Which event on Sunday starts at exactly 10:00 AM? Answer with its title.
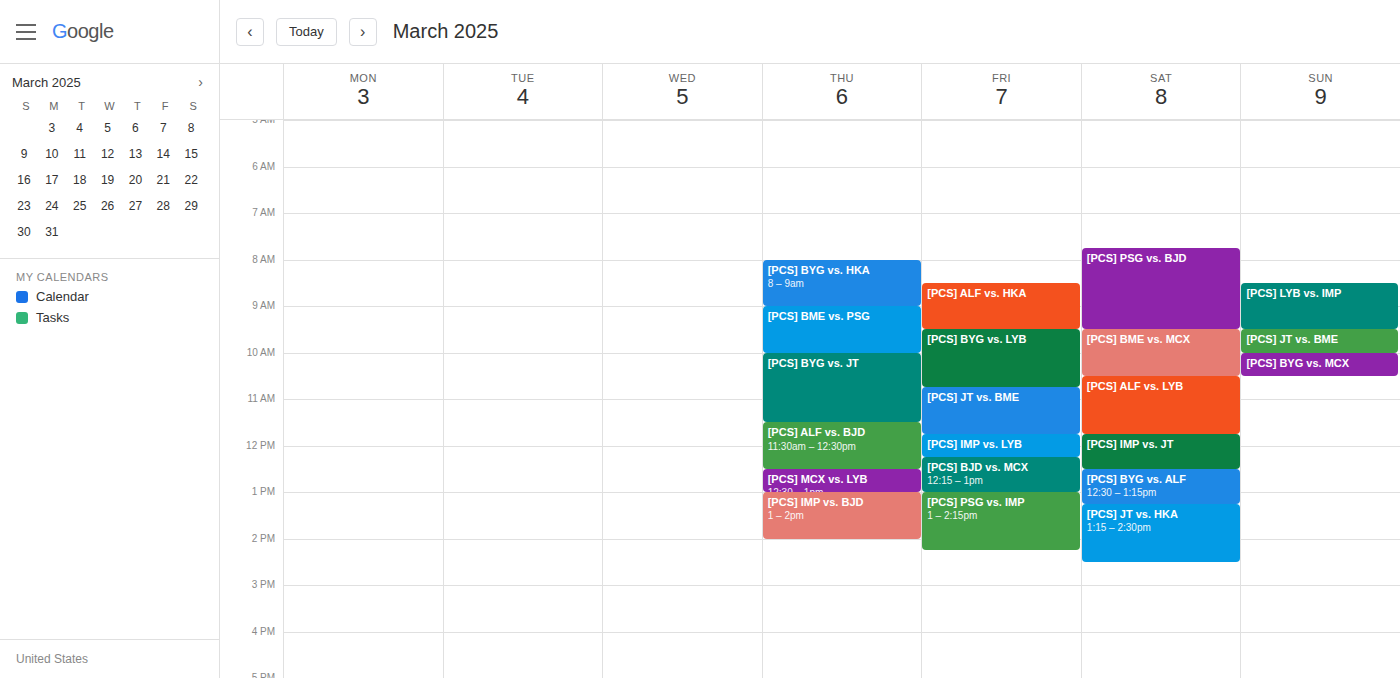
"[PCS] BYG vs. MCX"